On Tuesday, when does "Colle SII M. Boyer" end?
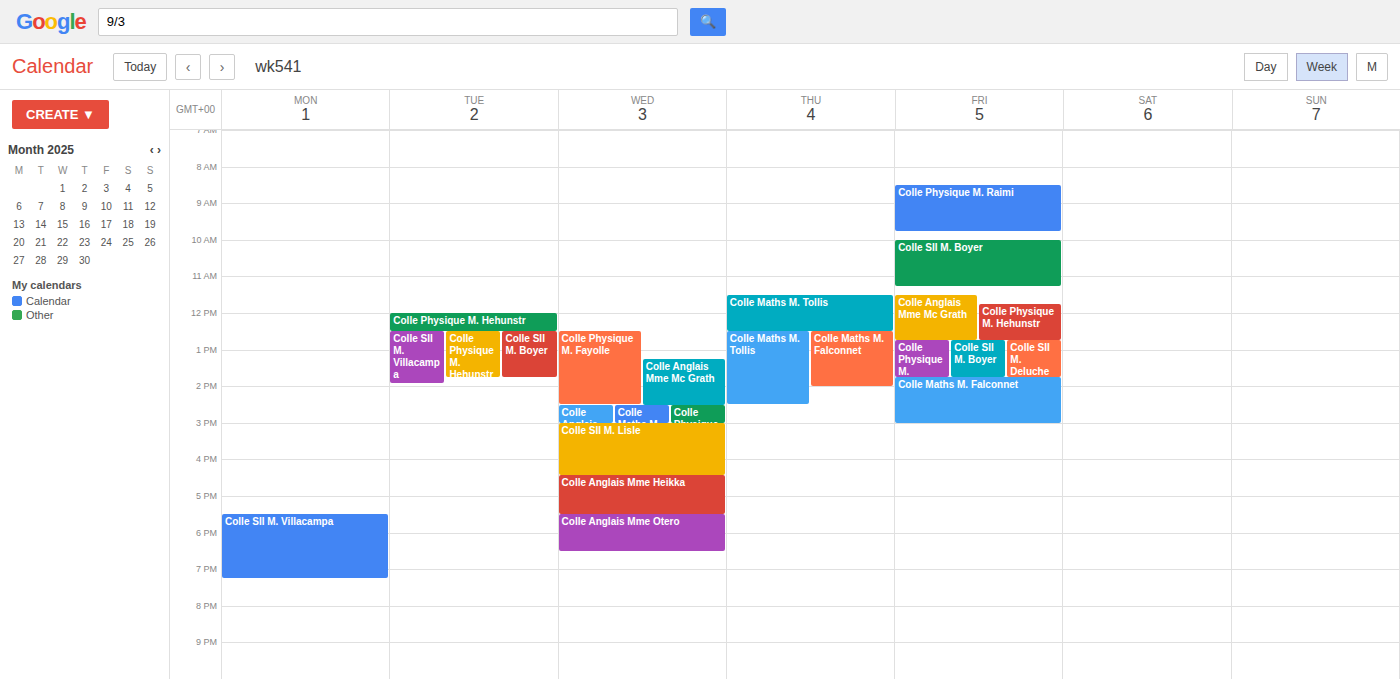
1:45 PM